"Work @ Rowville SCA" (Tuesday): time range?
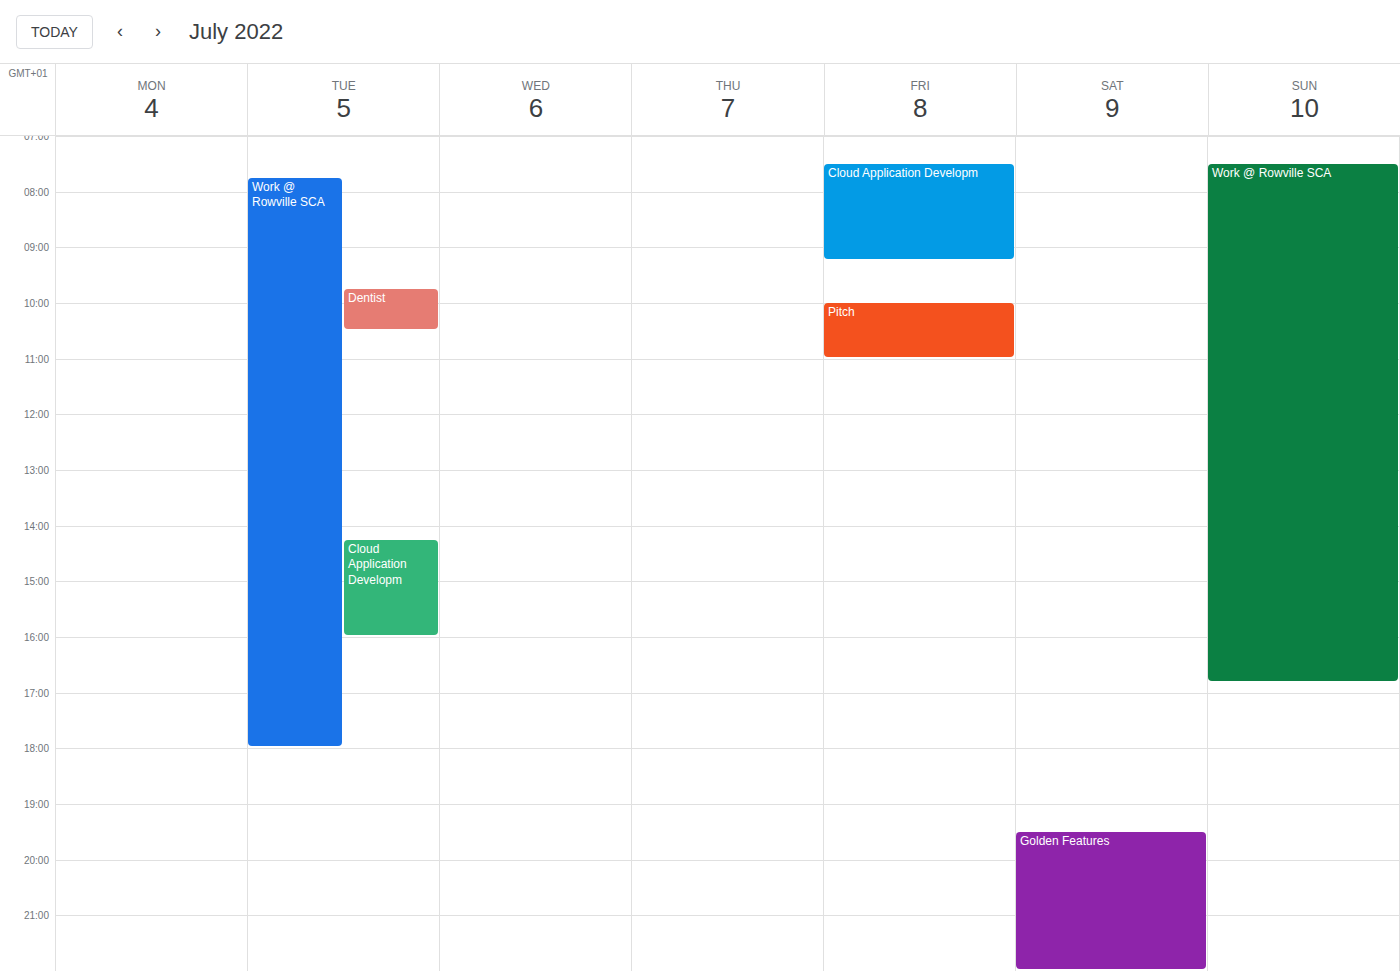
7:45 AM to 6:00 PM